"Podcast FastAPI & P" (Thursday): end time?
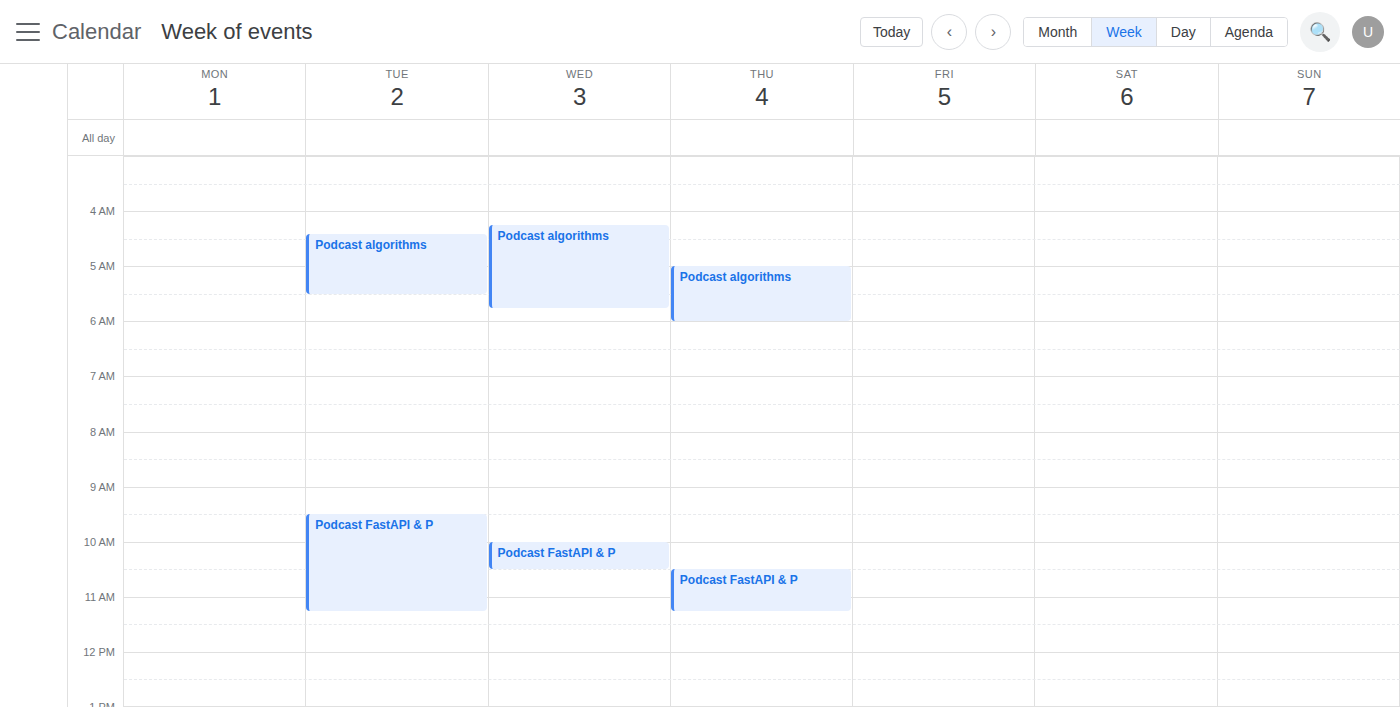
11:15 AM